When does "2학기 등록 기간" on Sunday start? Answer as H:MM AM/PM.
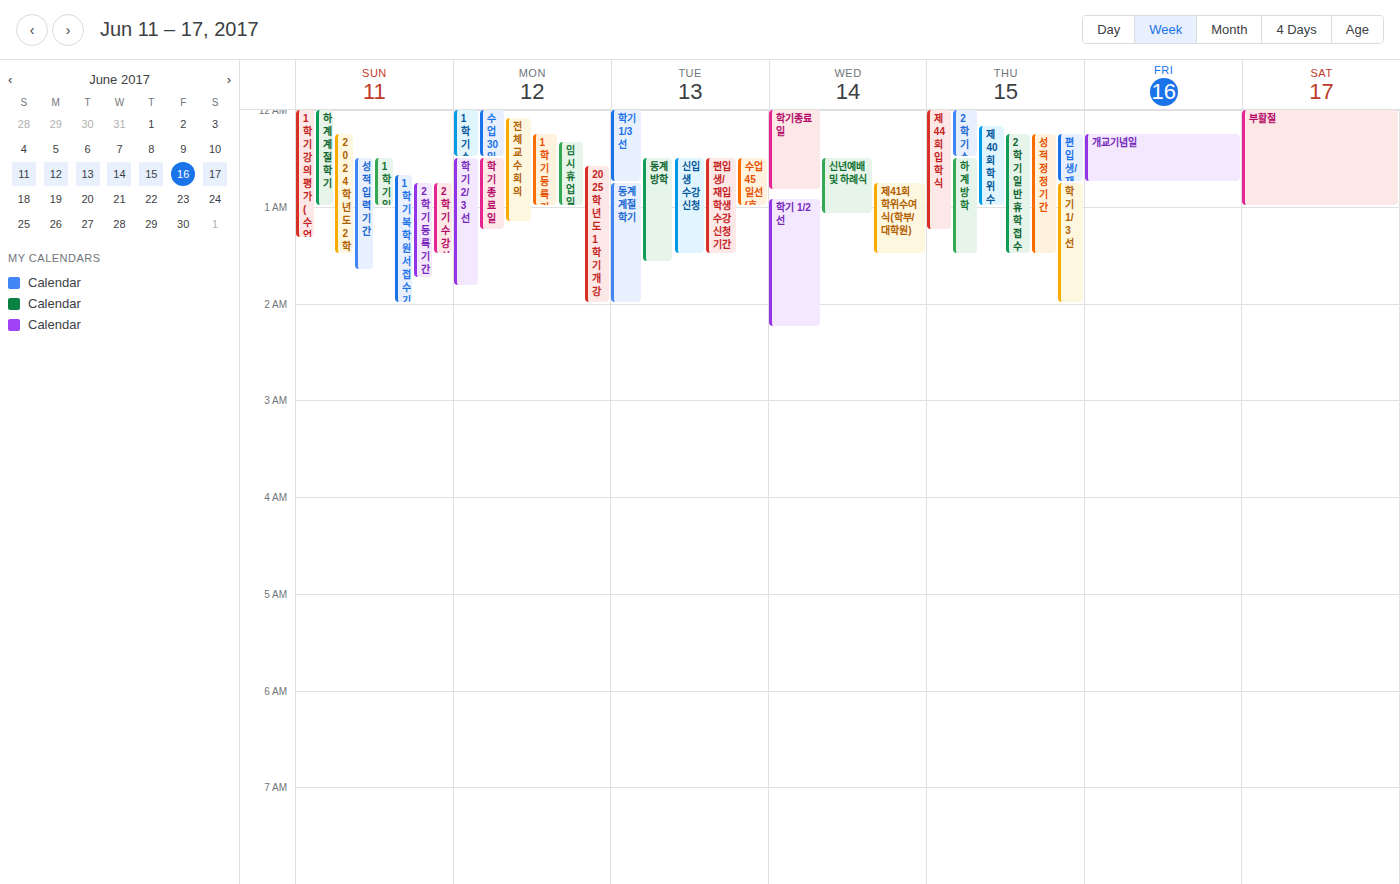
12:45 AM